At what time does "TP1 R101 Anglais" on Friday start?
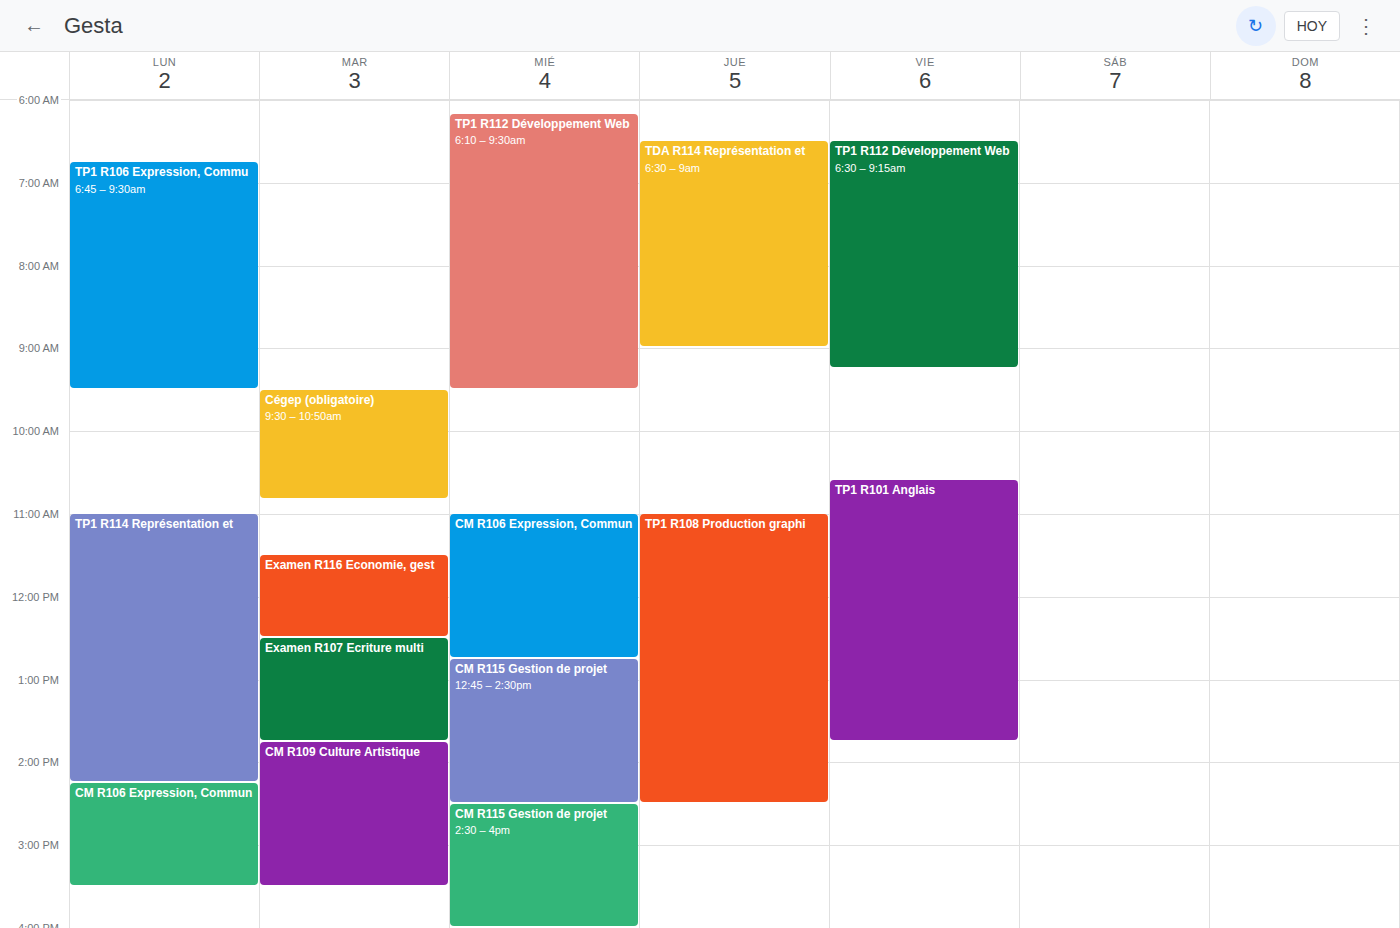
10:35 AM